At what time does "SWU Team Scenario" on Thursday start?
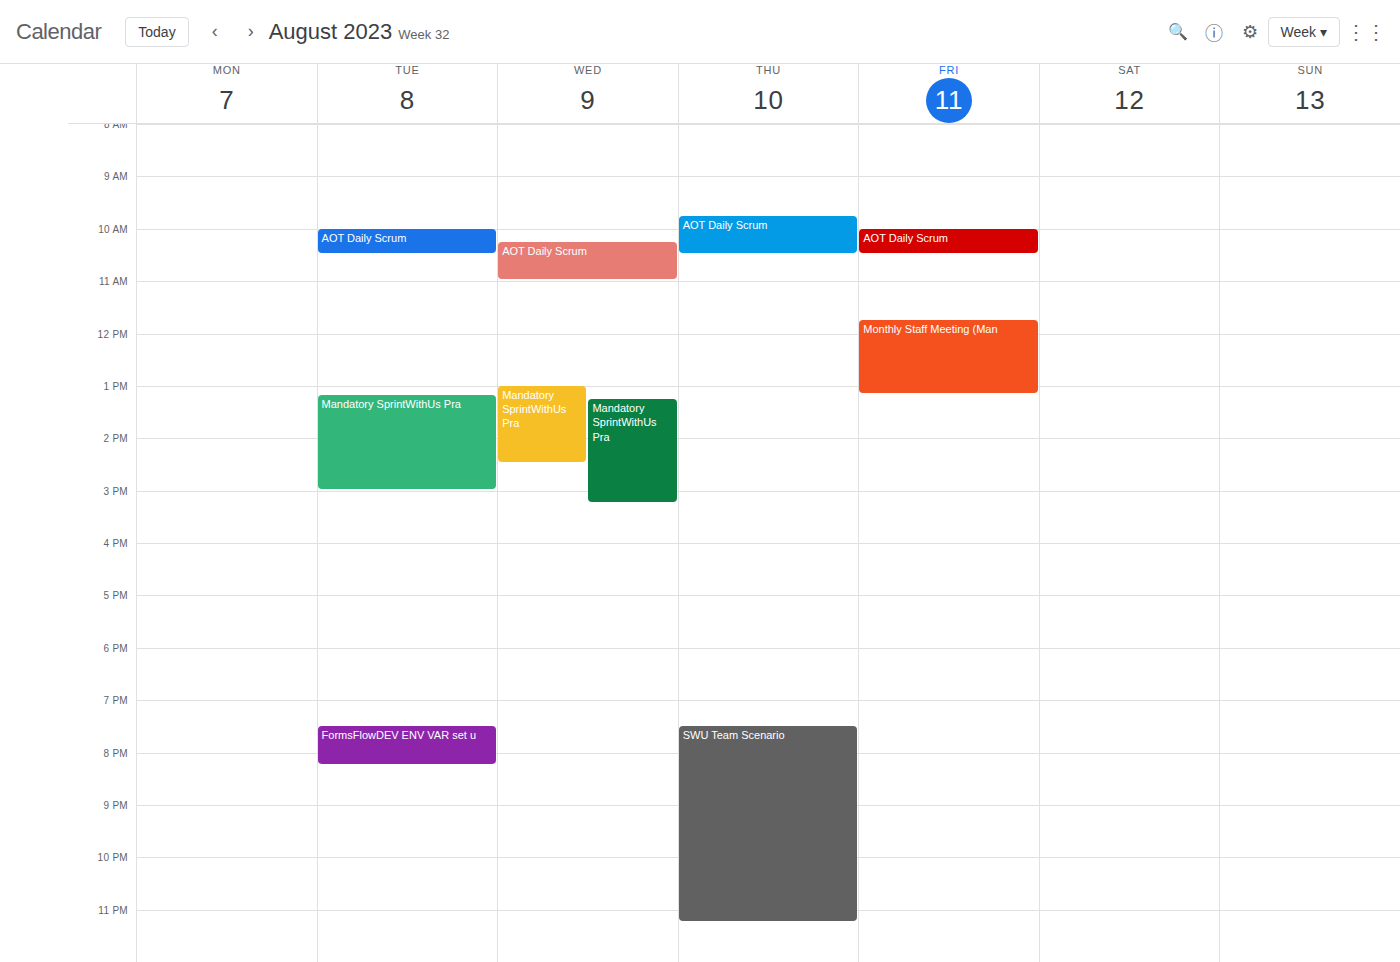
7:30 PM